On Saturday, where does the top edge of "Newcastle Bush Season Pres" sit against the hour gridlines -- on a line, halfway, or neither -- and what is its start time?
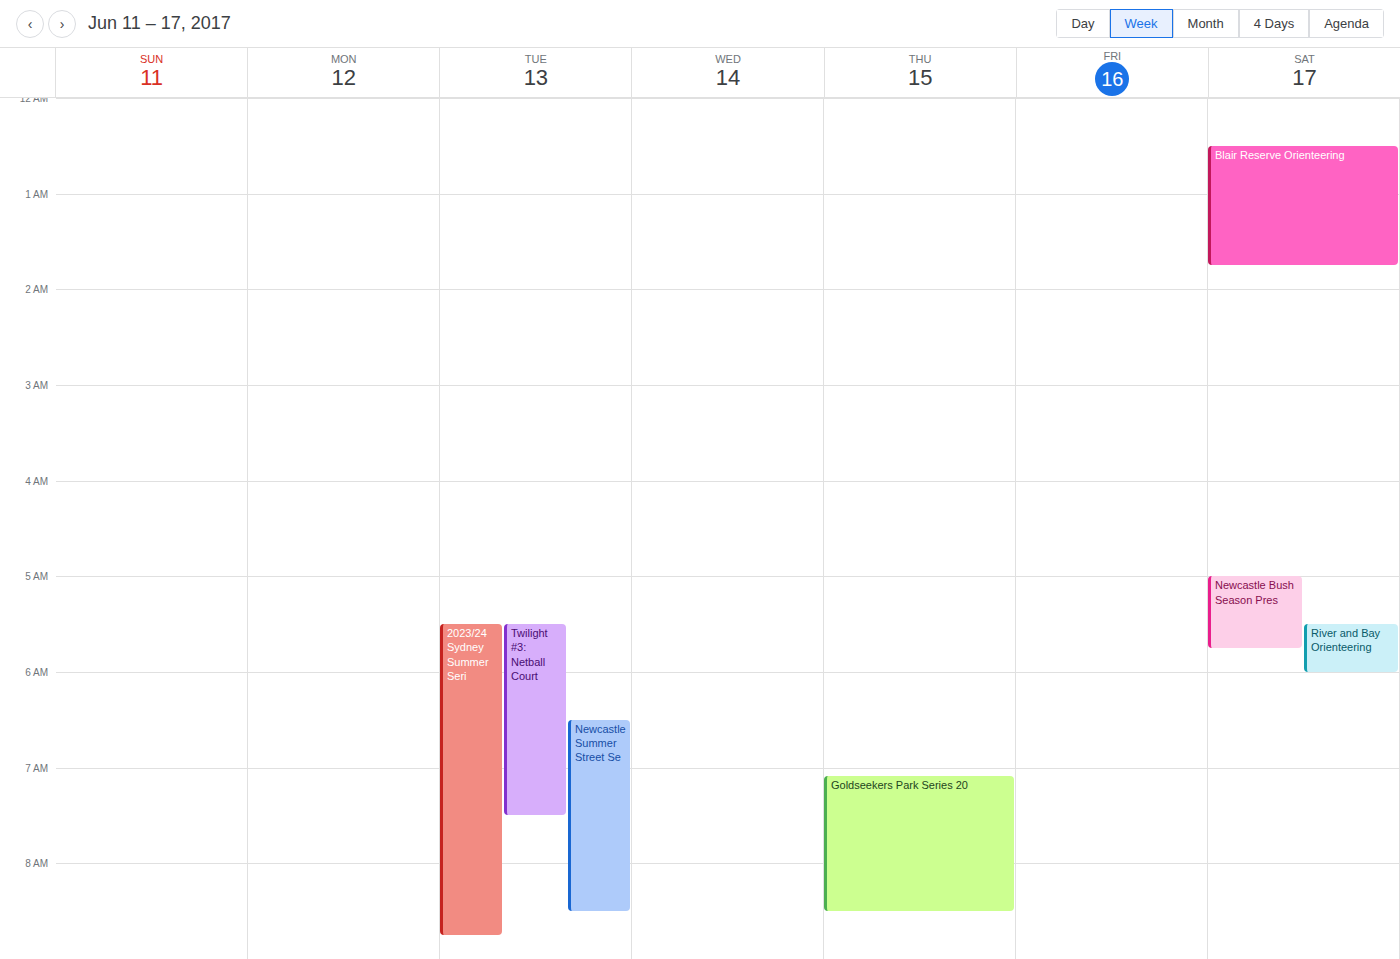
5:00 AM -- exactly on the 5 AM line.